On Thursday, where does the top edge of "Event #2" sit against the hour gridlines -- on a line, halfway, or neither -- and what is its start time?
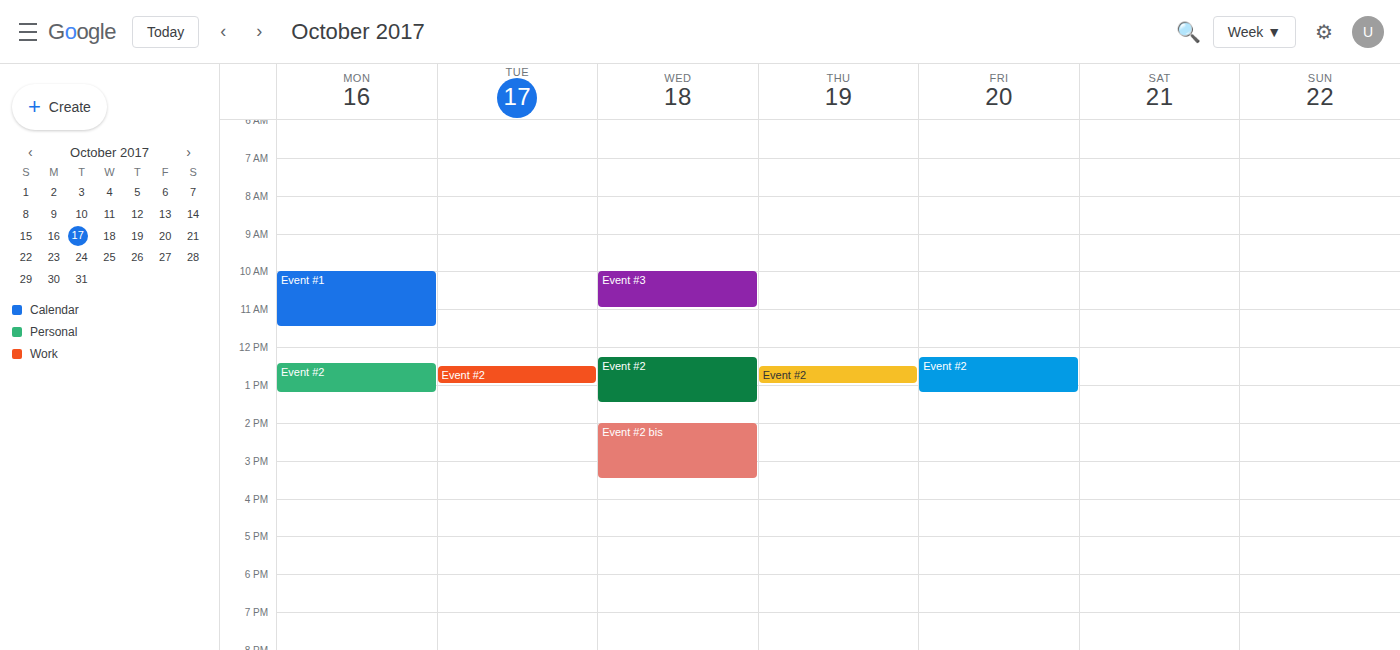
12:30 -- halfway between the 12:00 and 13:00 lines.